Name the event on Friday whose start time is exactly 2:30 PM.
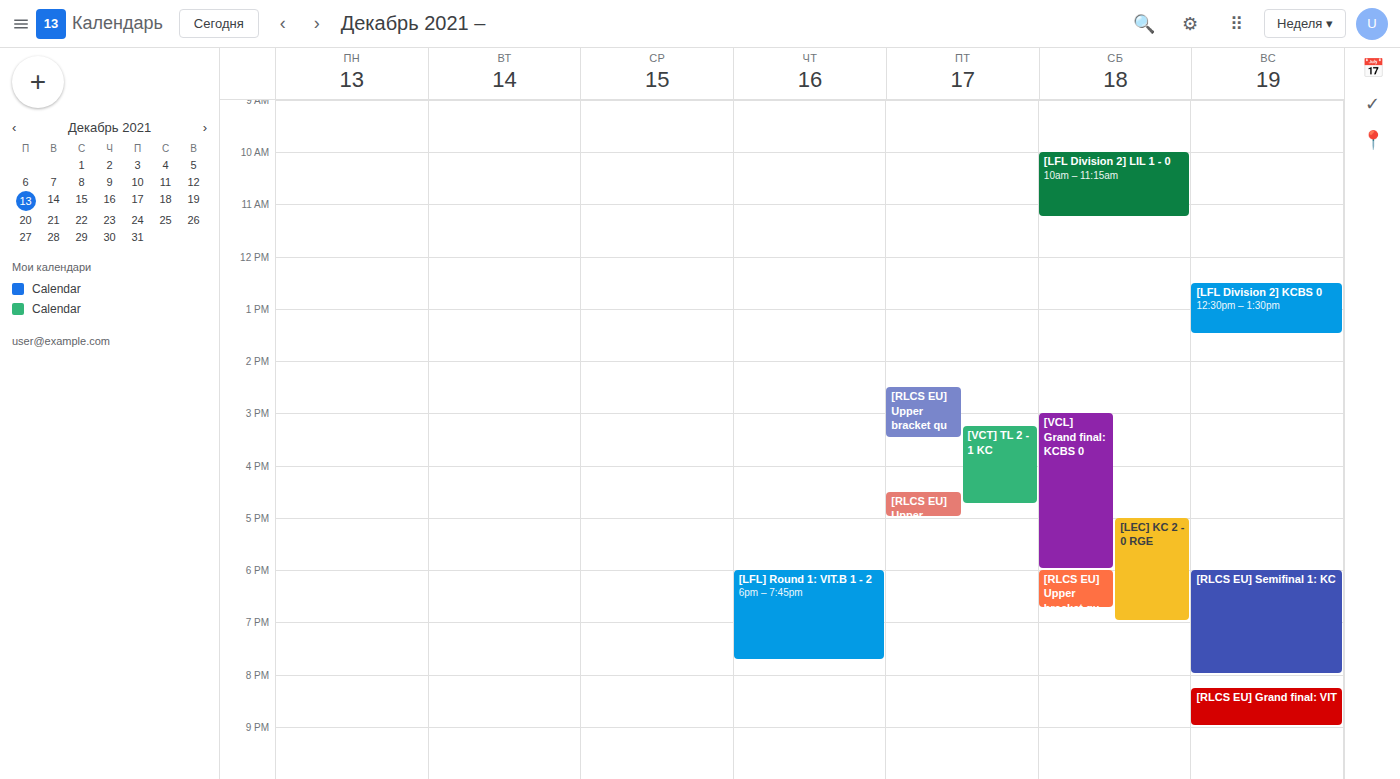
"[RLCS EU] Upper bracket qu"